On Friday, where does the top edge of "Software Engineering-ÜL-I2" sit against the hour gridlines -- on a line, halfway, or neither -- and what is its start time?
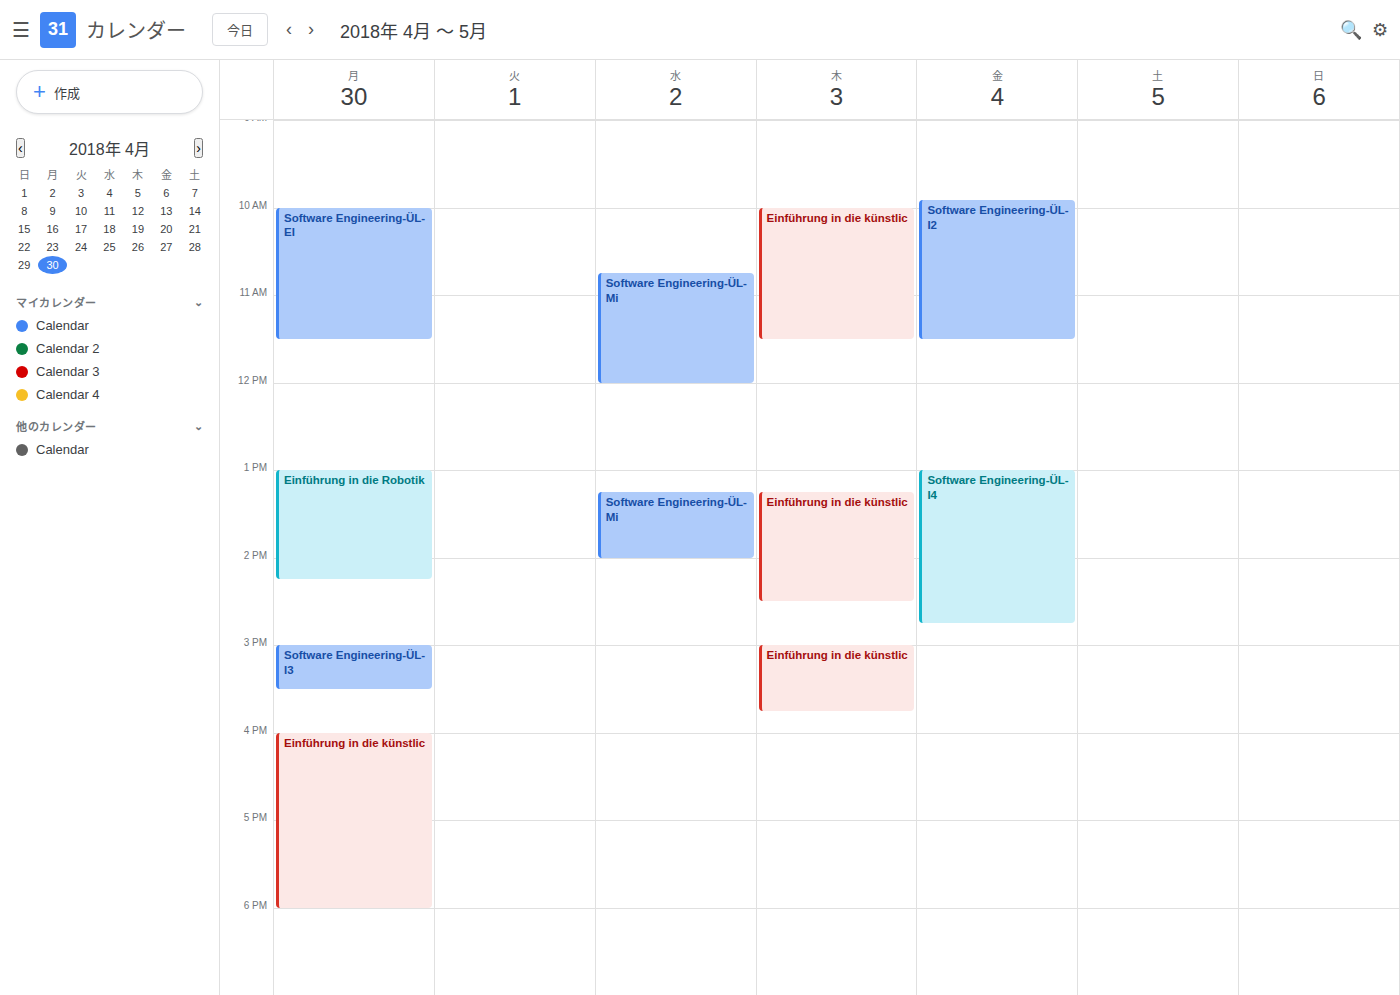
9:55 AM -- neither: 55 minutes below the 9 AM line and 5 minutes above the 10 AM line.